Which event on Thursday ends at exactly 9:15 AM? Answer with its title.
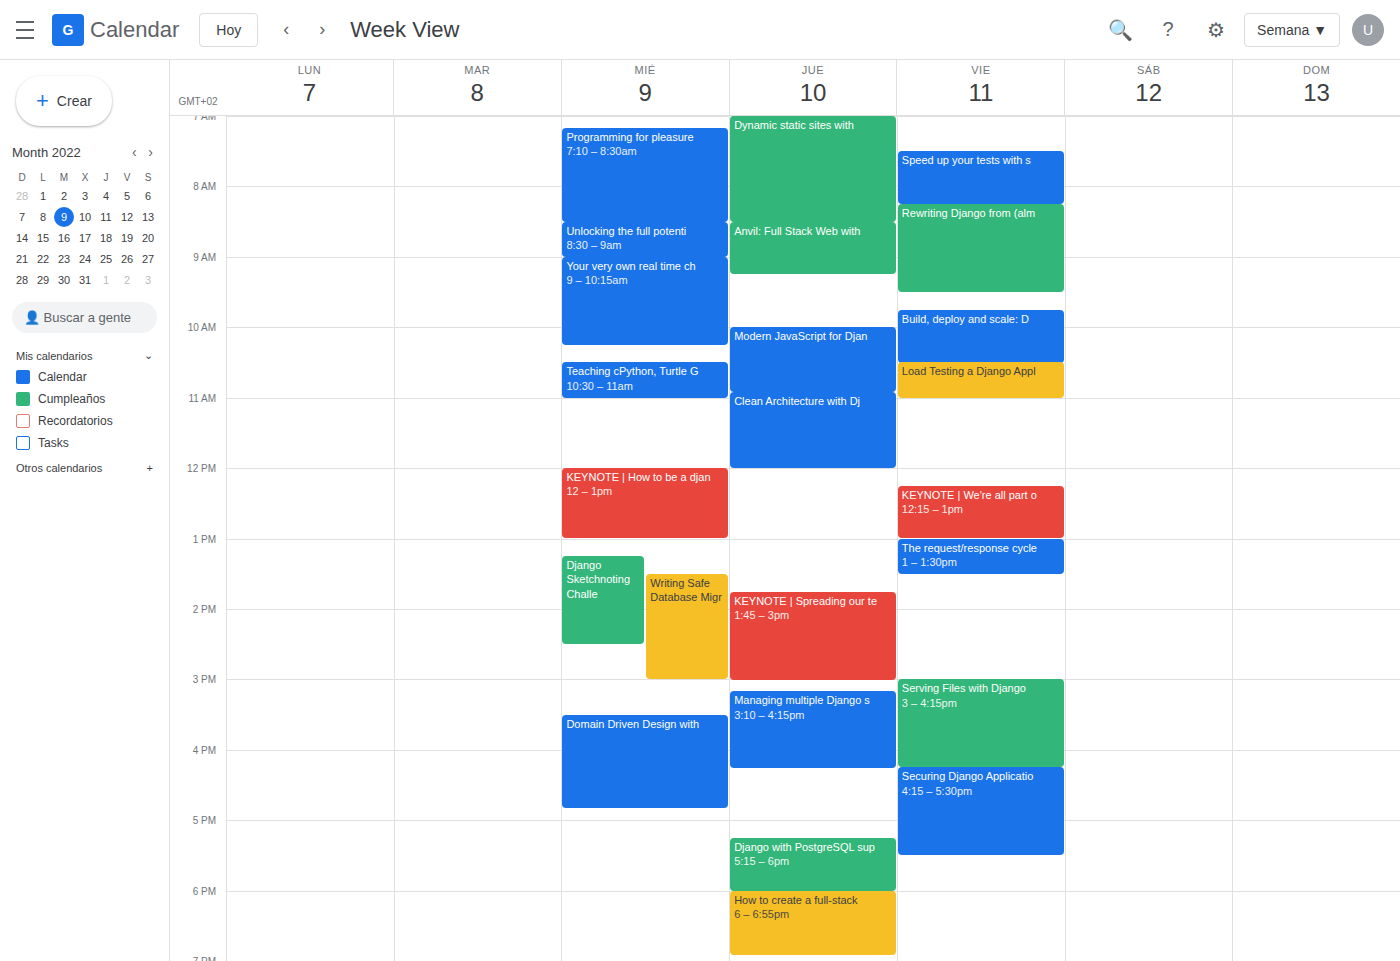
"Anvil: Full Stack Web with"